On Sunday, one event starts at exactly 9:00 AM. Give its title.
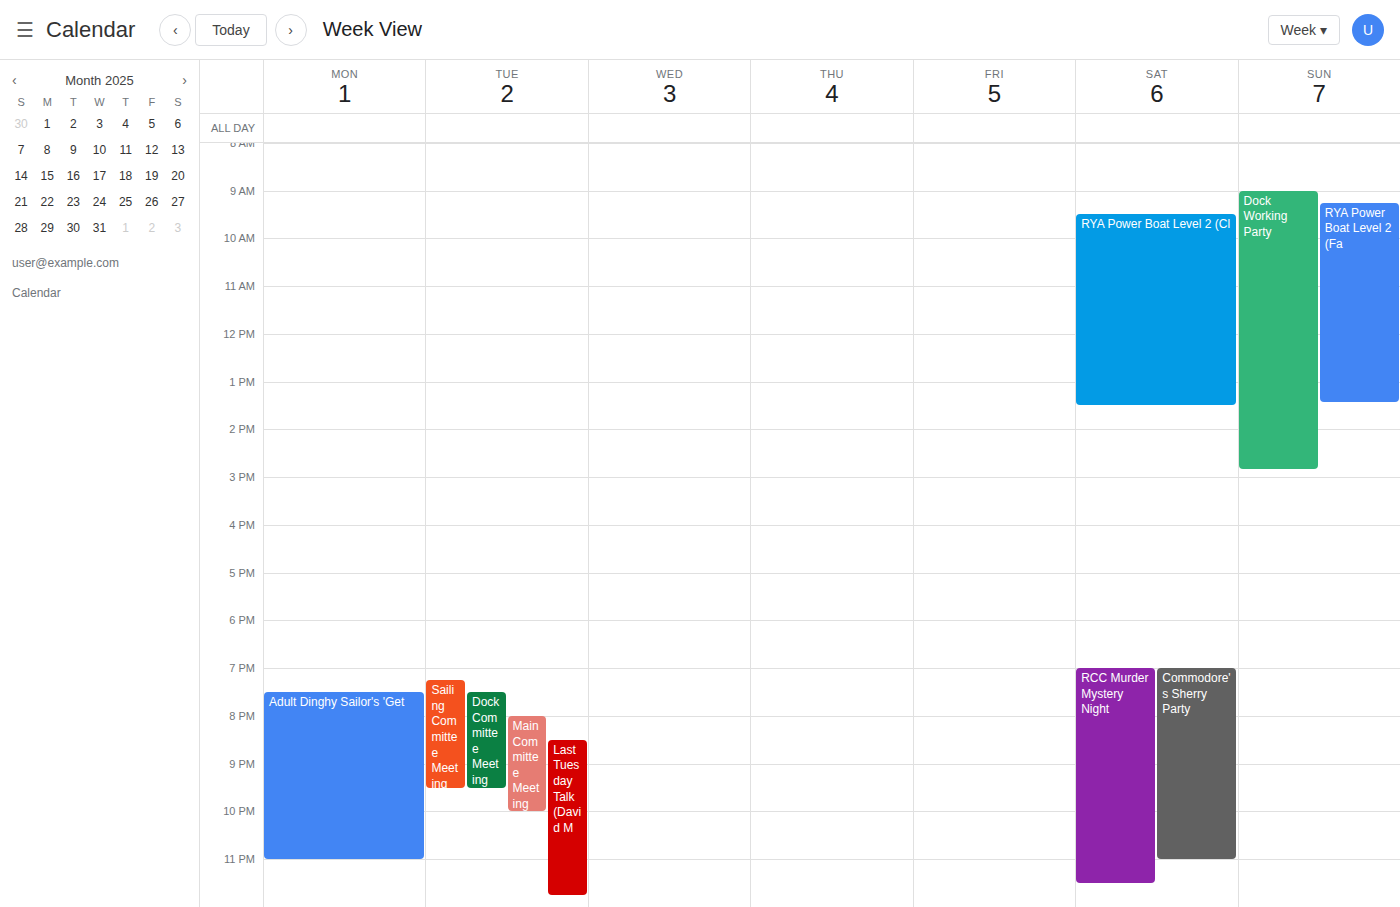
"Dock Working Party"